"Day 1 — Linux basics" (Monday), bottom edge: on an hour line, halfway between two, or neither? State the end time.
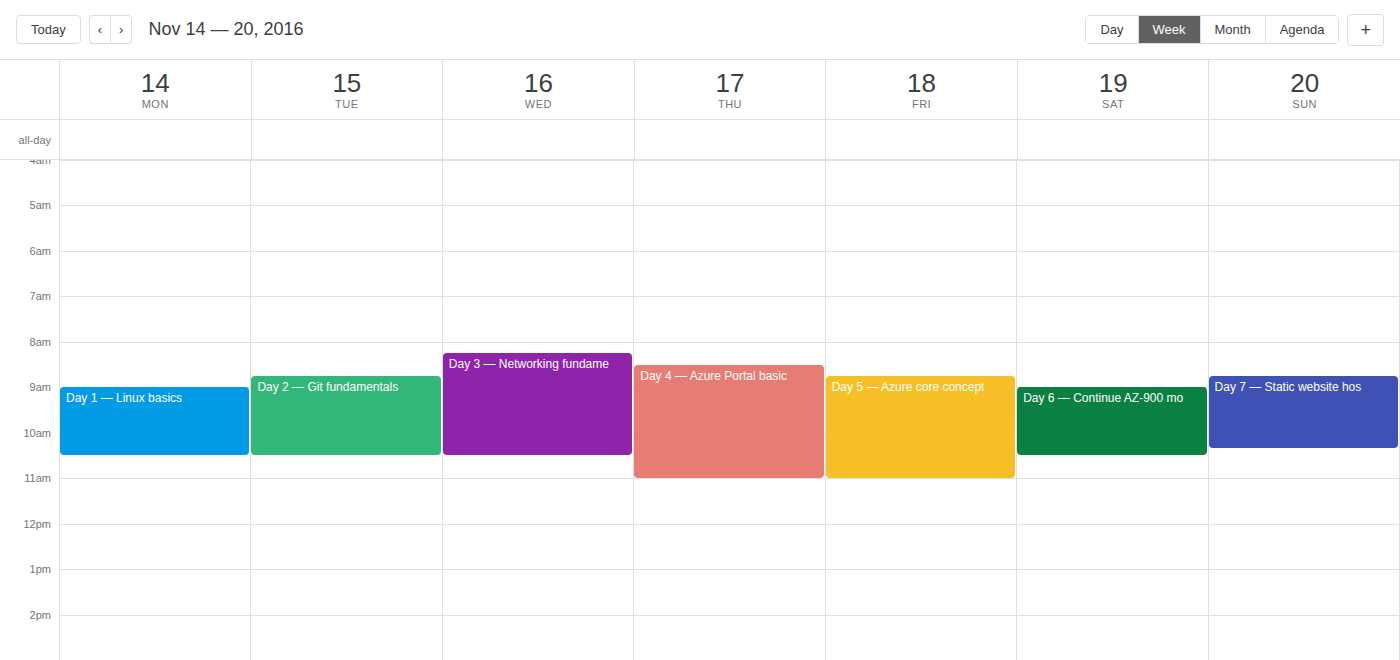
10:30 AM -- halfway between the 10 AM and 11 AM lines.